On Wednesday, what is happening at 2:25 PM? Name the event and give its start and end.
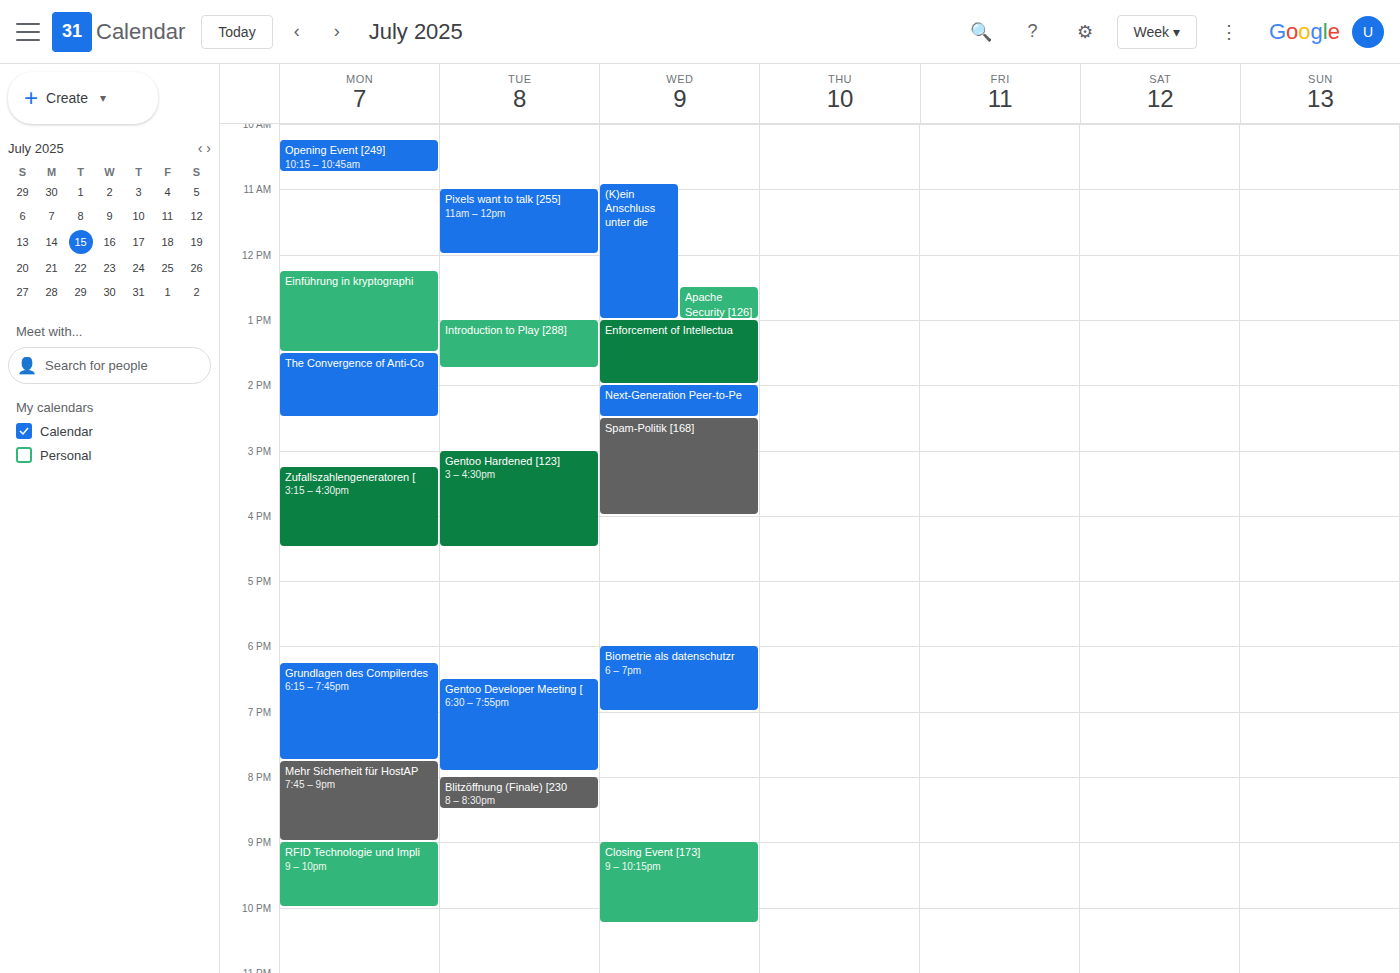
"Next-Generation Peer-to-Pe", 2:00 PM to 2:30 PM